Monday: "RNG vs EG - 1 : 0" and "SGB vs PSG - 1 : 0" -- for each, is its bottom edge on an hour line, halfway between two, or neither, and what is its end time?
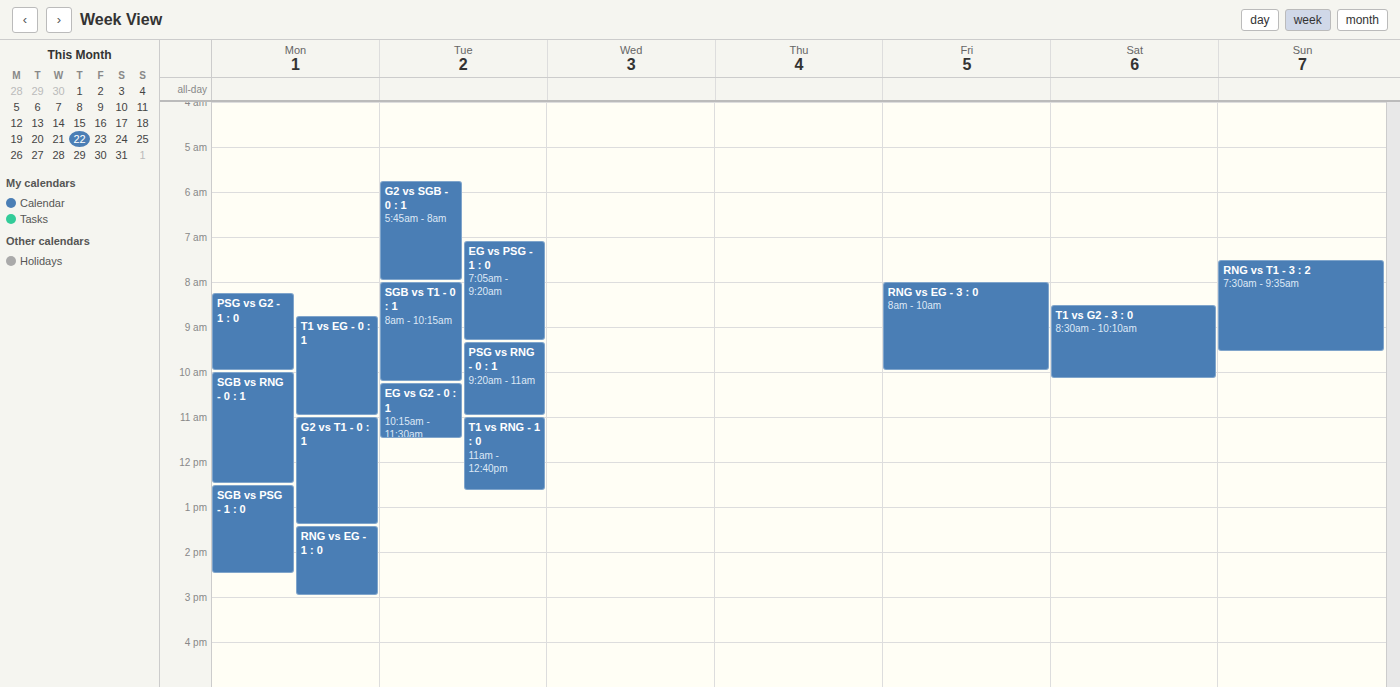
"RNG vs EG - 1 : 0": 3:00 PM, exactly on the 3 PM line. "SGB vs PSG - 1 : 0": 2:30 PM, halfway between the 2 PM and 3 PM lines.